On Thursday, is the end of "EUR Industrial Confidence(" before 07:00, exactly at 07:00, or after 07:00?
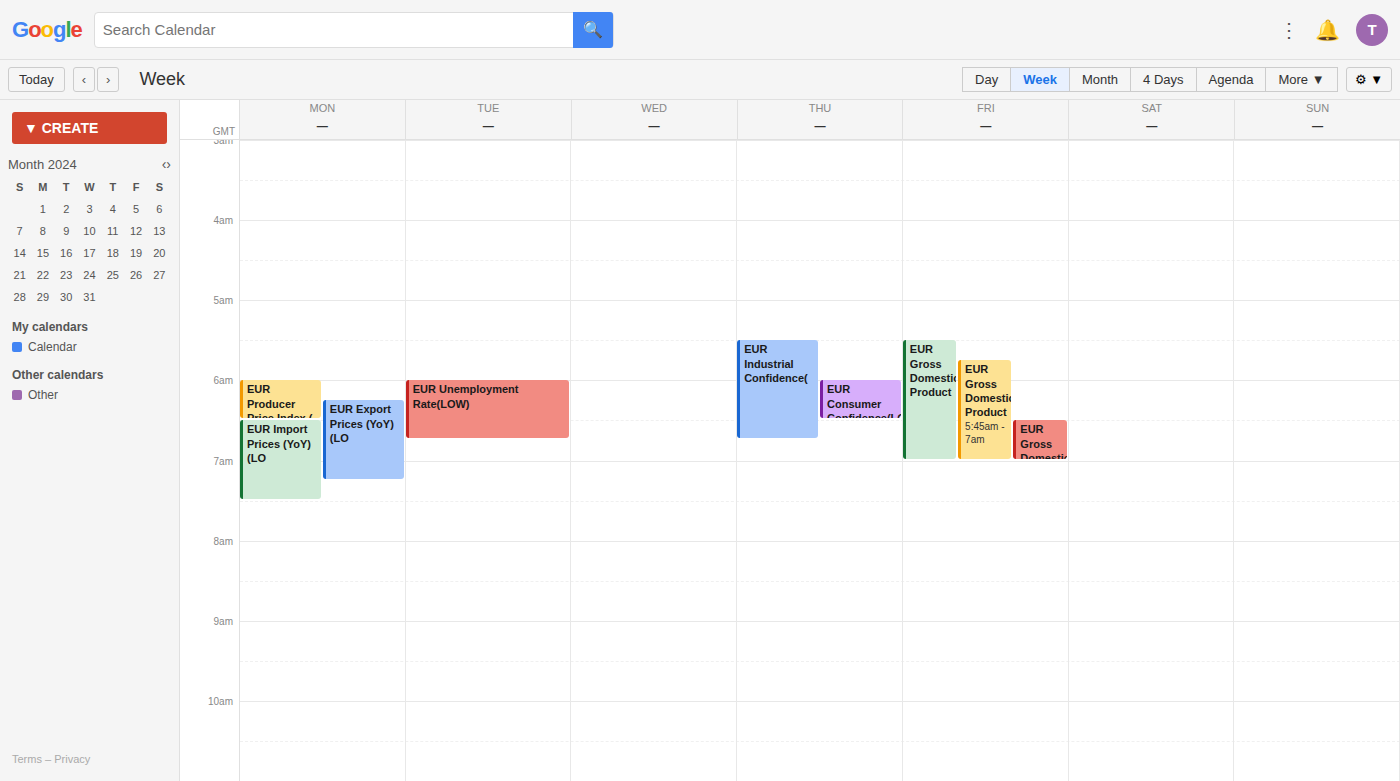
06:45 -- before 07:00, 15 minutes above the 07:00 line.